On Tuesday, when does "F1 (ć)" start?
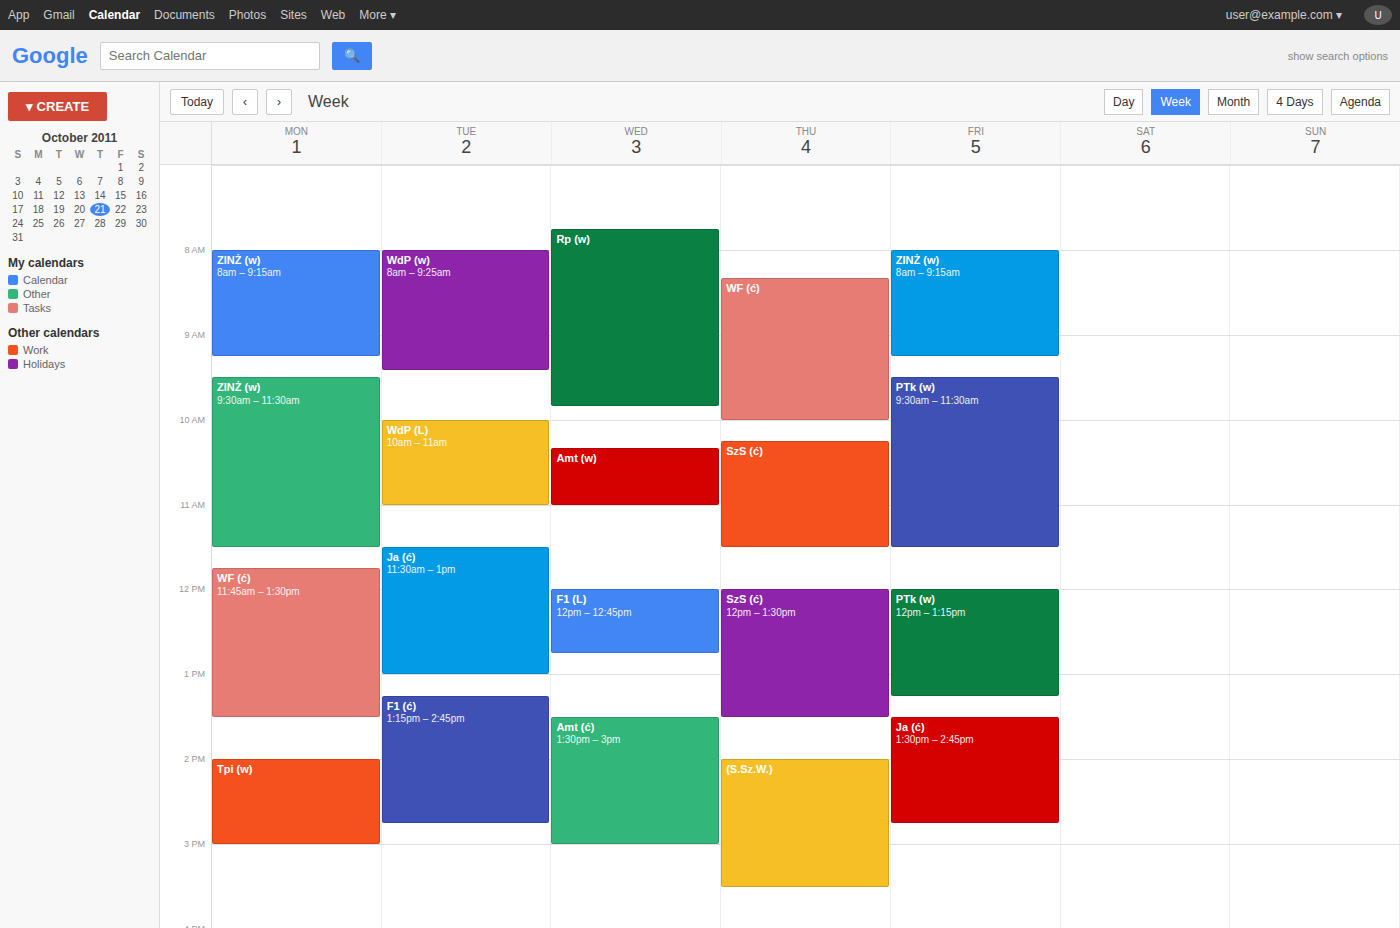
1:15 PM